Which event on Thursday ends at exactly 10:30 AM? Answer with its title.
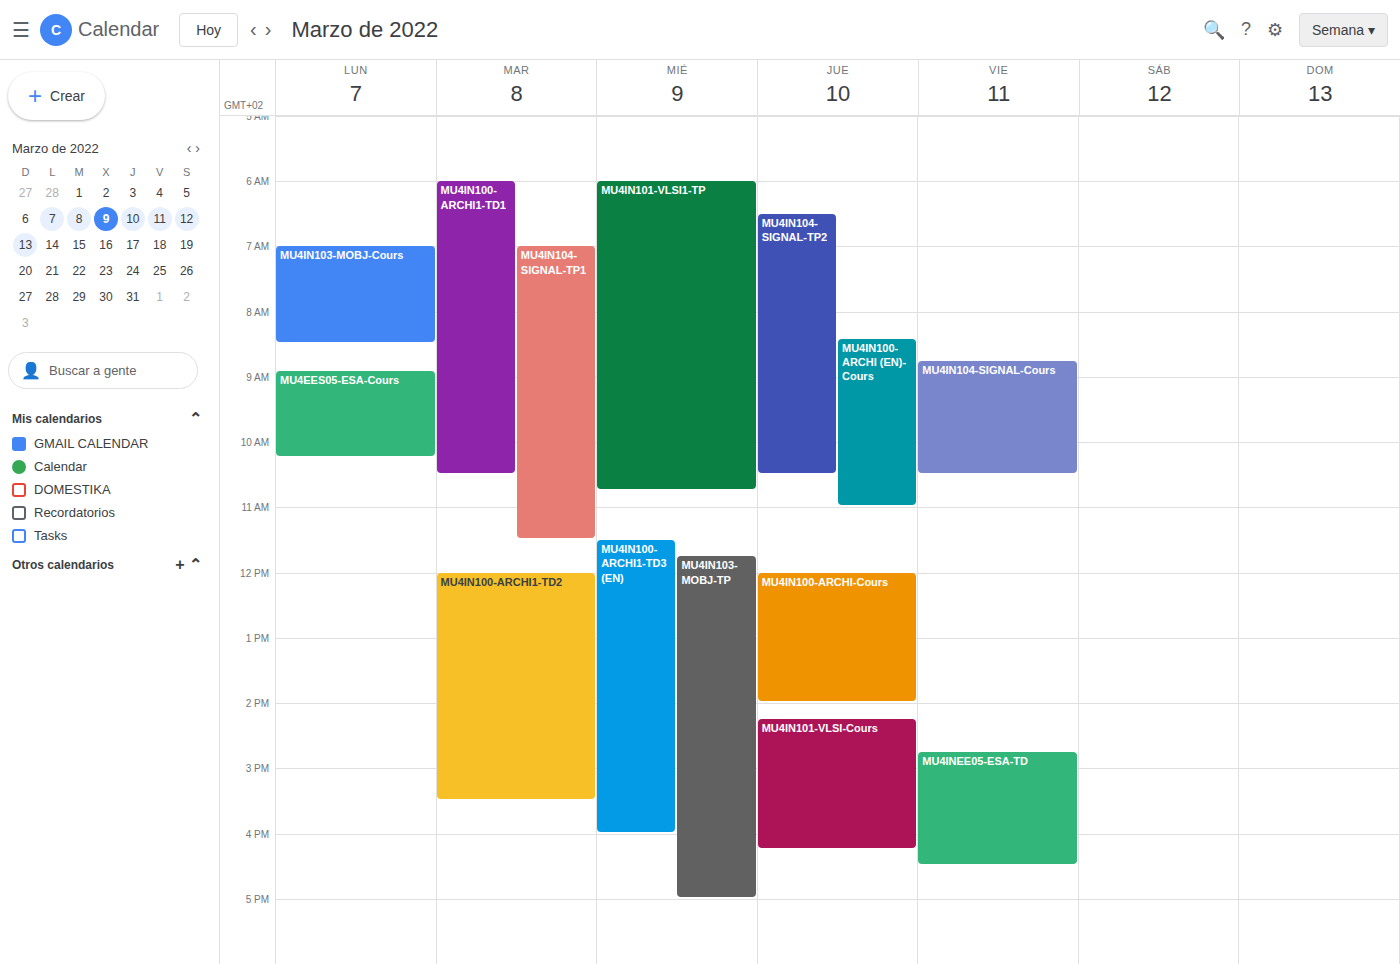
"MU4IN104-SIGNAL-TP2"